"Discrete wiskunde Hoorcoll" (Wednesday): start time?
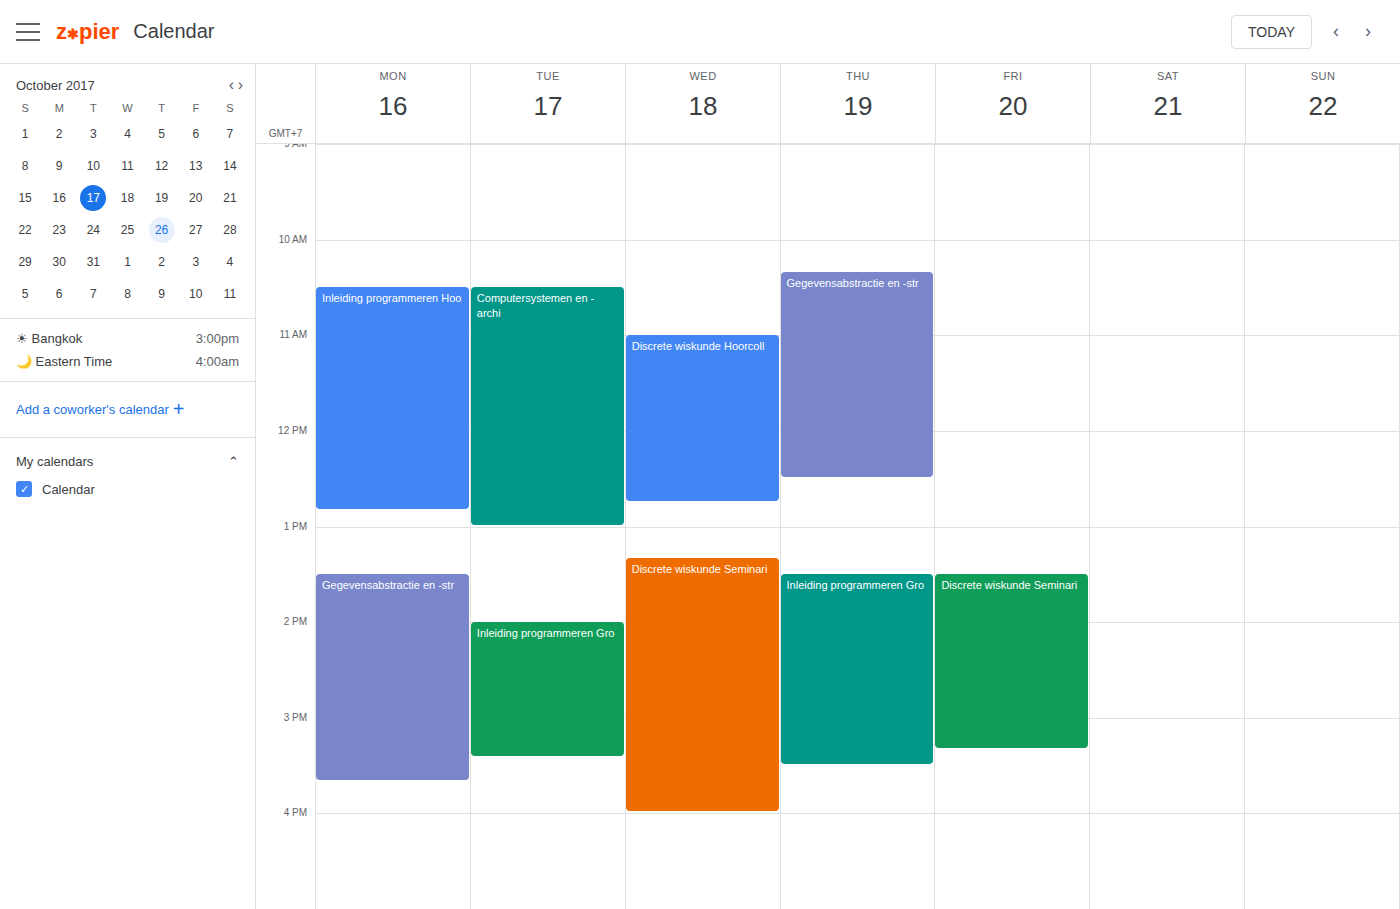
11:00 AM